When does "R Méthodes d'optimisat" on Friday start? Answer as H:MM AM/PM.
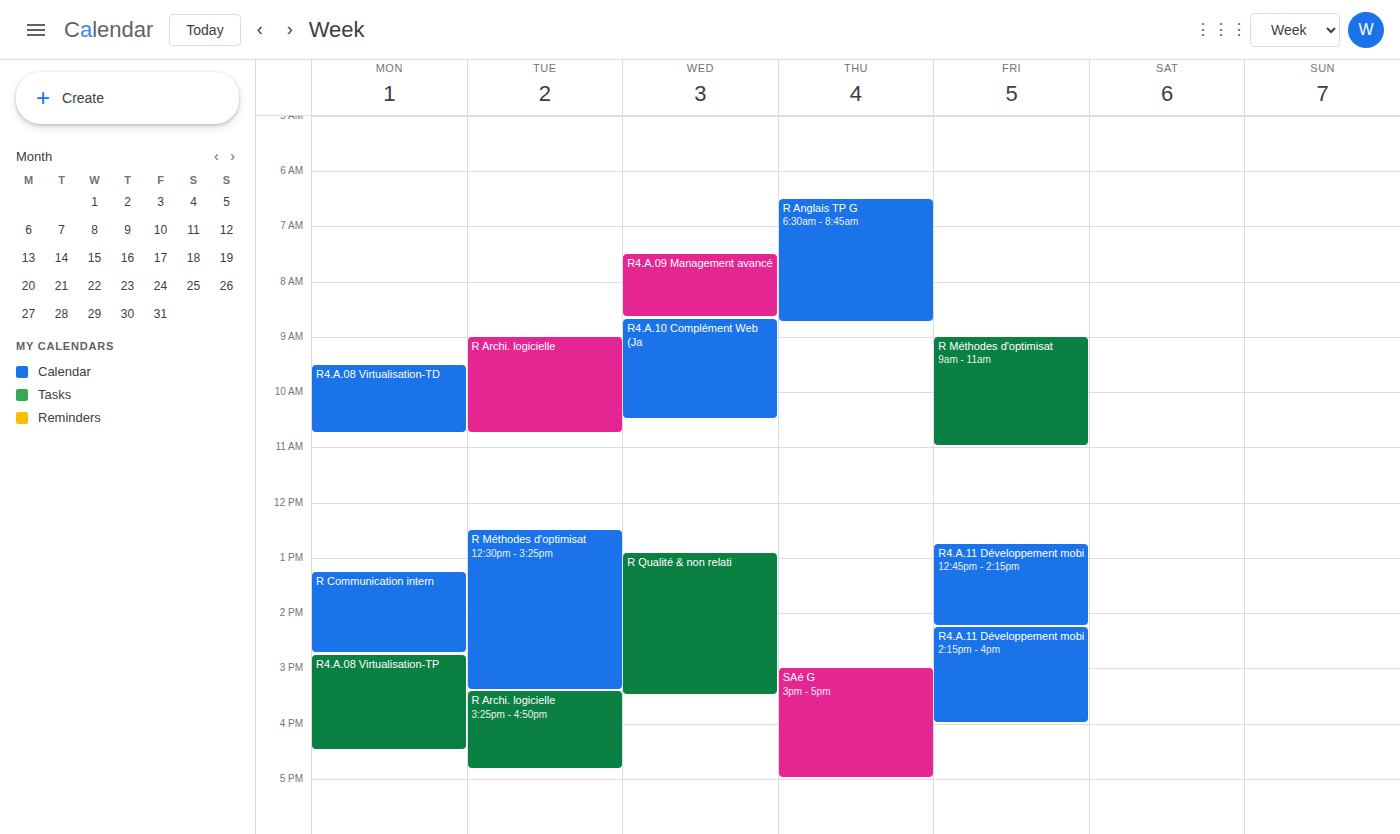
9:00 AM